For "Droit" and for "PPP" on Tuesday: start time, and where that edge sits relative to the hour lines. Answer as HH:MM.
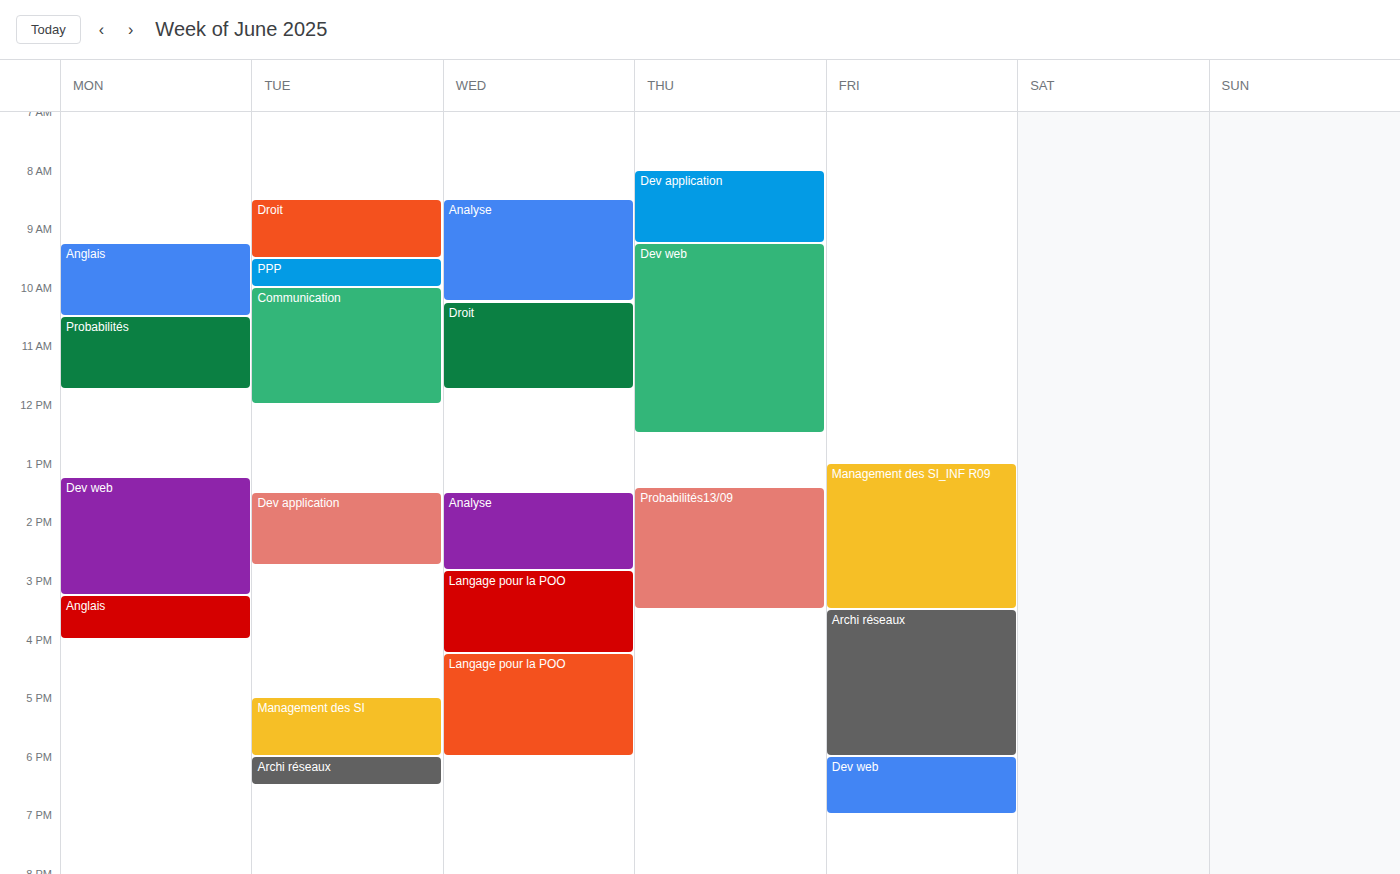
"Droit": 08:30, halfway between the 08:00 and 09:00 lines. "PPP": 09:30, halfway between the 09:00 and 10:00 lines.